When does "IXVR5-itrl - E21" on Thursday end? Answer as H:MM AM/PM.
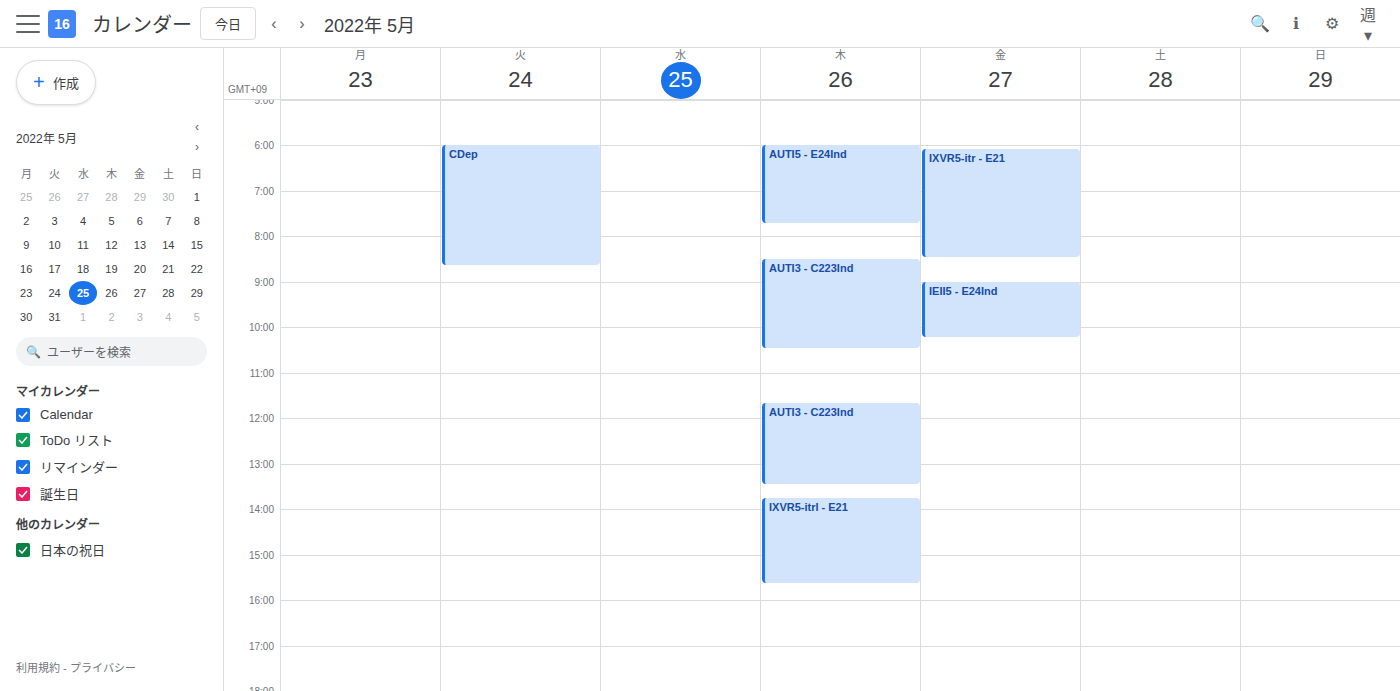
3:40 PM